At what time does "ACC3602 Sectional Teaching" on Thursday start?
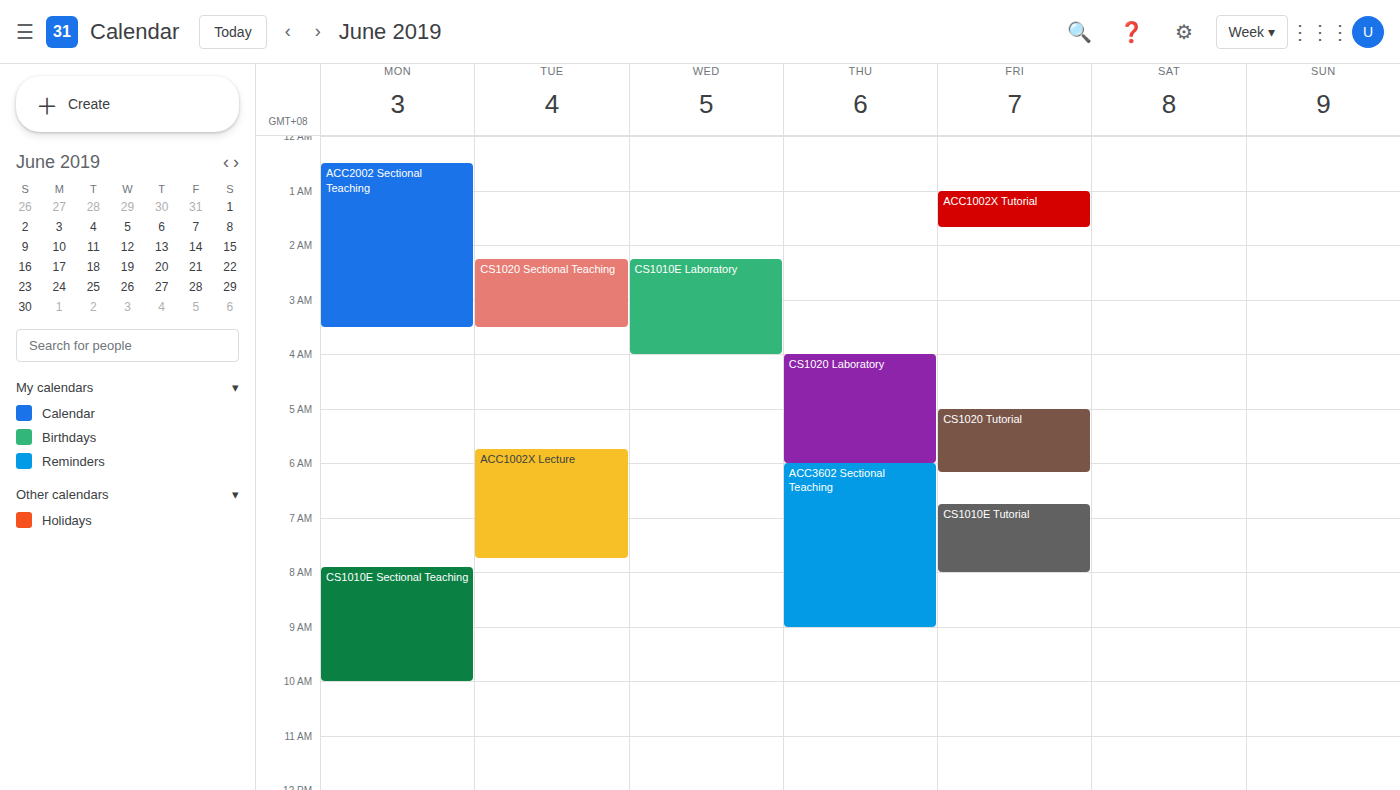
6:00 AM